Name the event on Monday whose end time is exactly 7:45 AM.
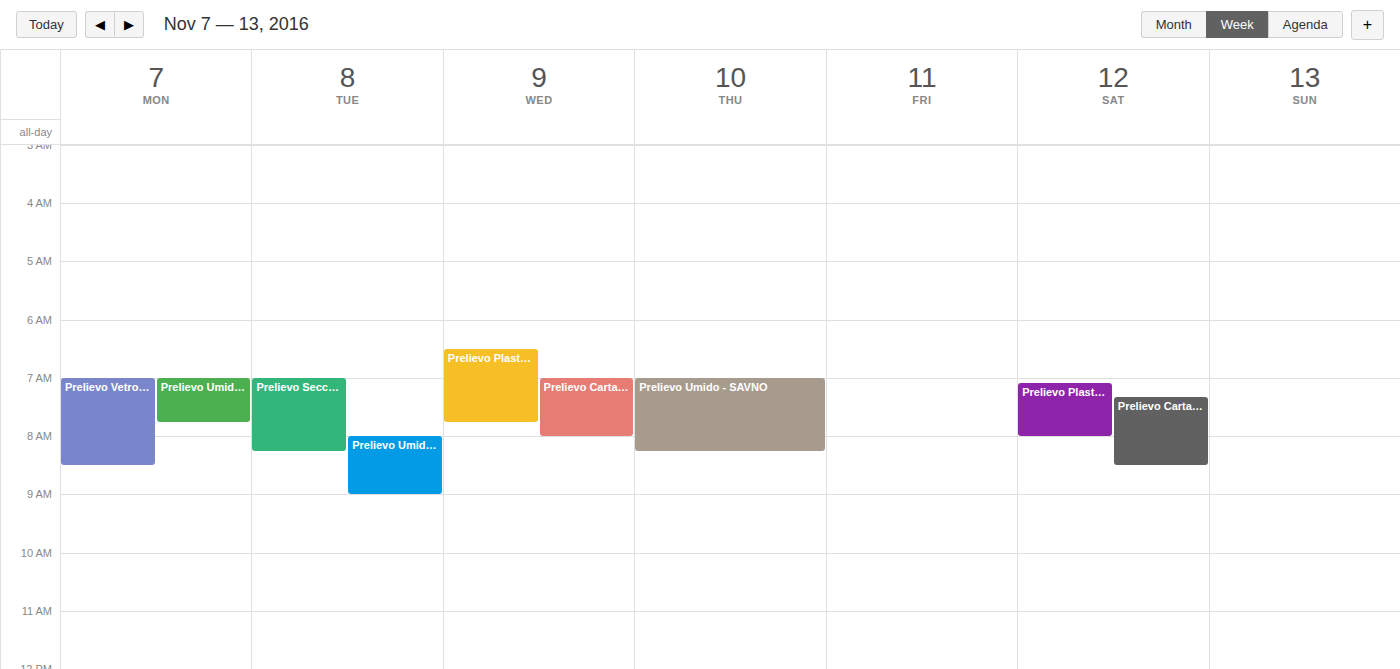
"Prelievo Umido - SAVNO"